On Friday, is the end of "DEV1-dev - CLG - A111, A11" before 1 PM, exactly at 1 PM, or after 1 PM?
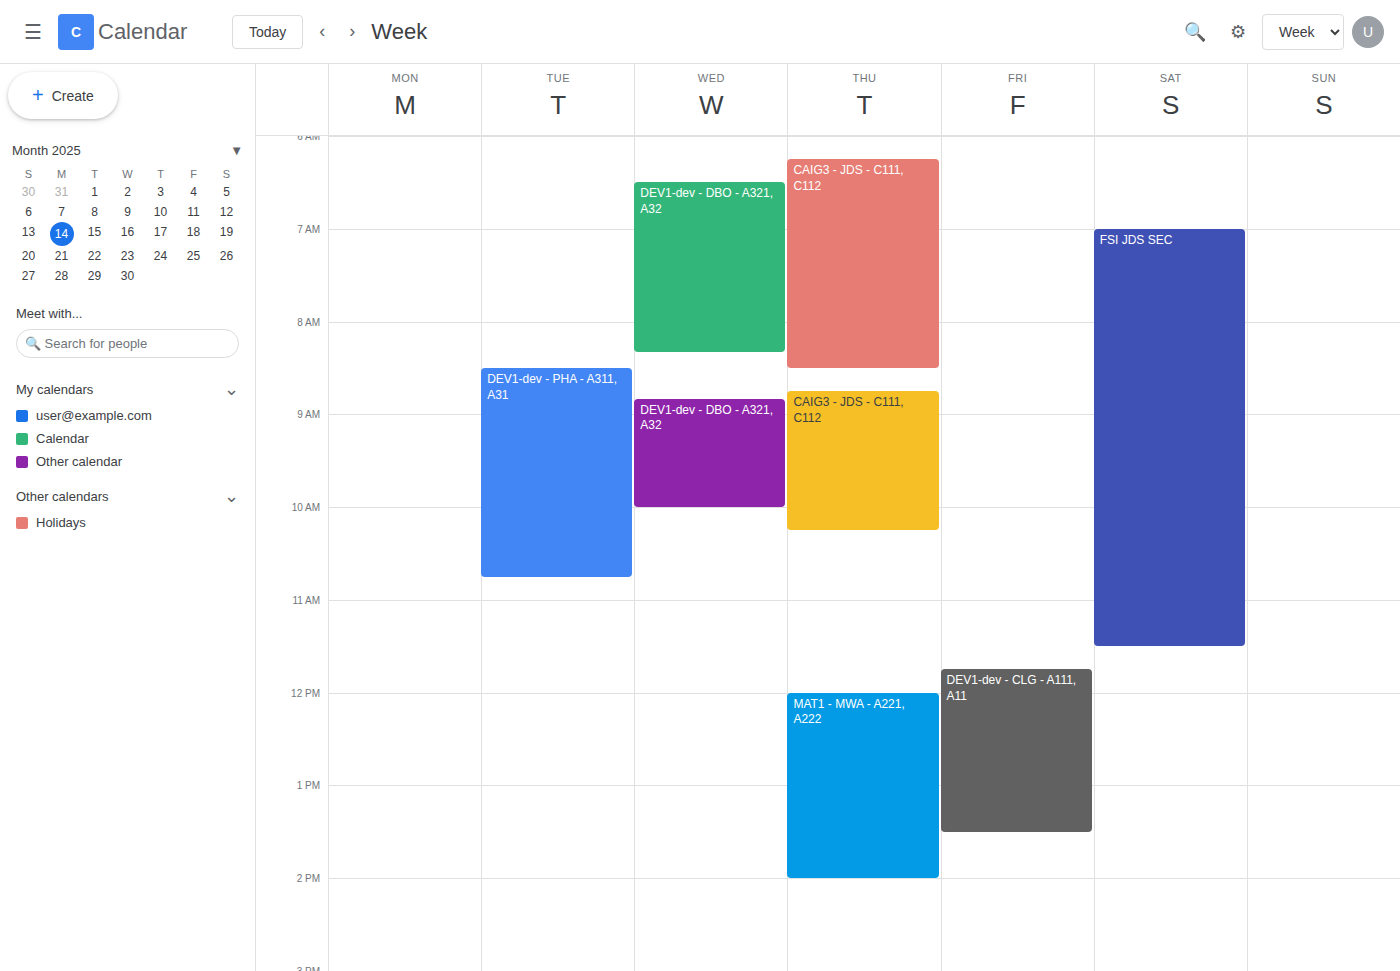
1:30 PM -- after 1 PM, 30 minutes below the 1 PM line.